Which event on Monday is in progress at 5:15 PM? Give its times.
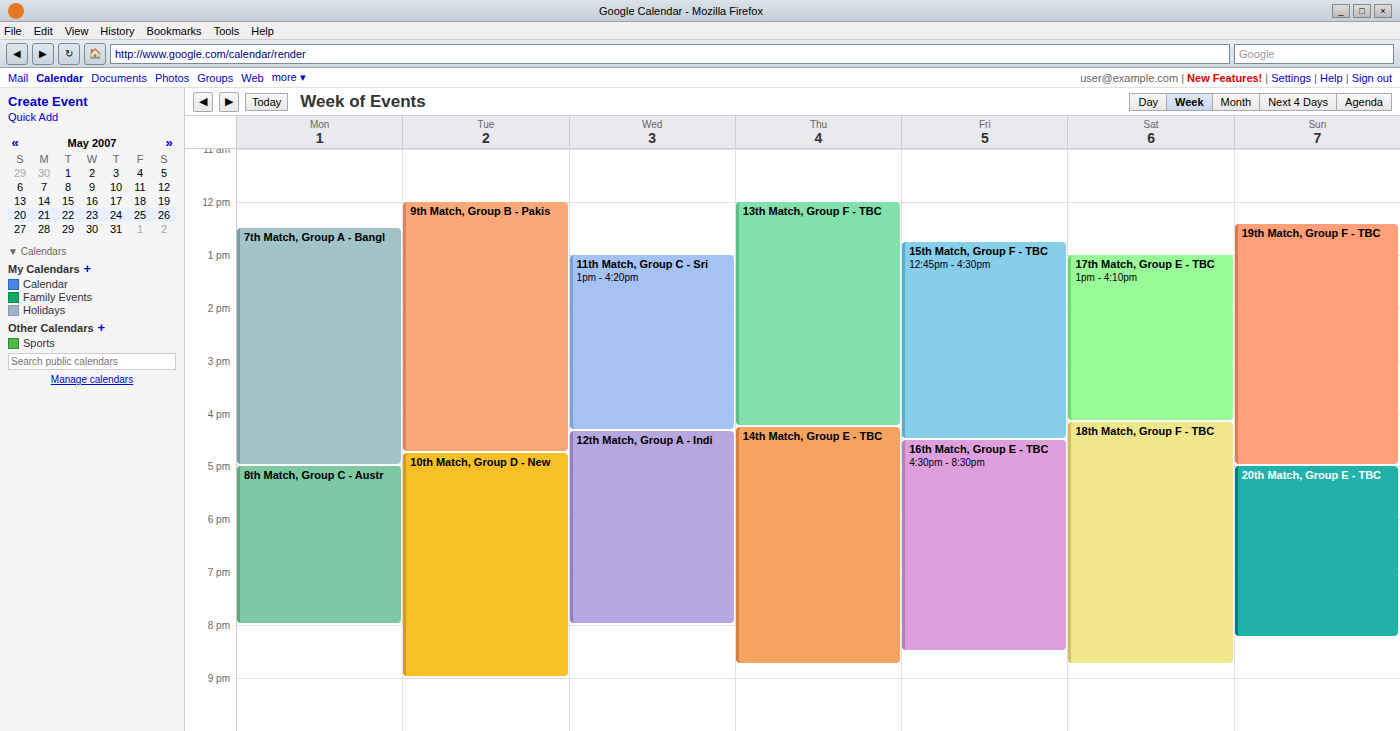
"8th Match, Group C - Austr", 5:00 PM to 8:00 PM